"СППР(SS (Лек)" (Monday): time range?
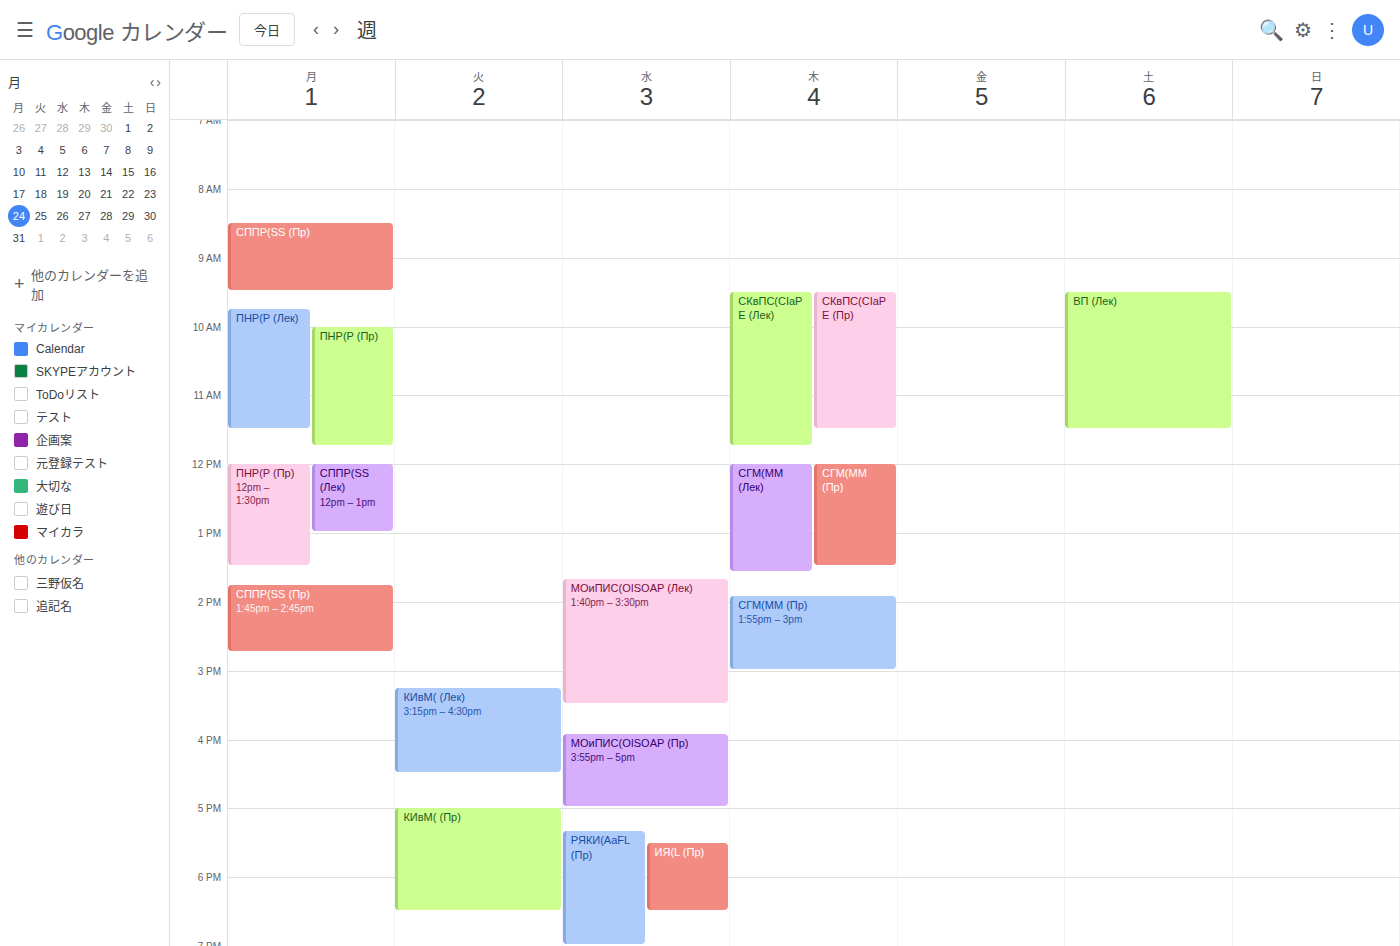
12:00 PM to 1:00 PM